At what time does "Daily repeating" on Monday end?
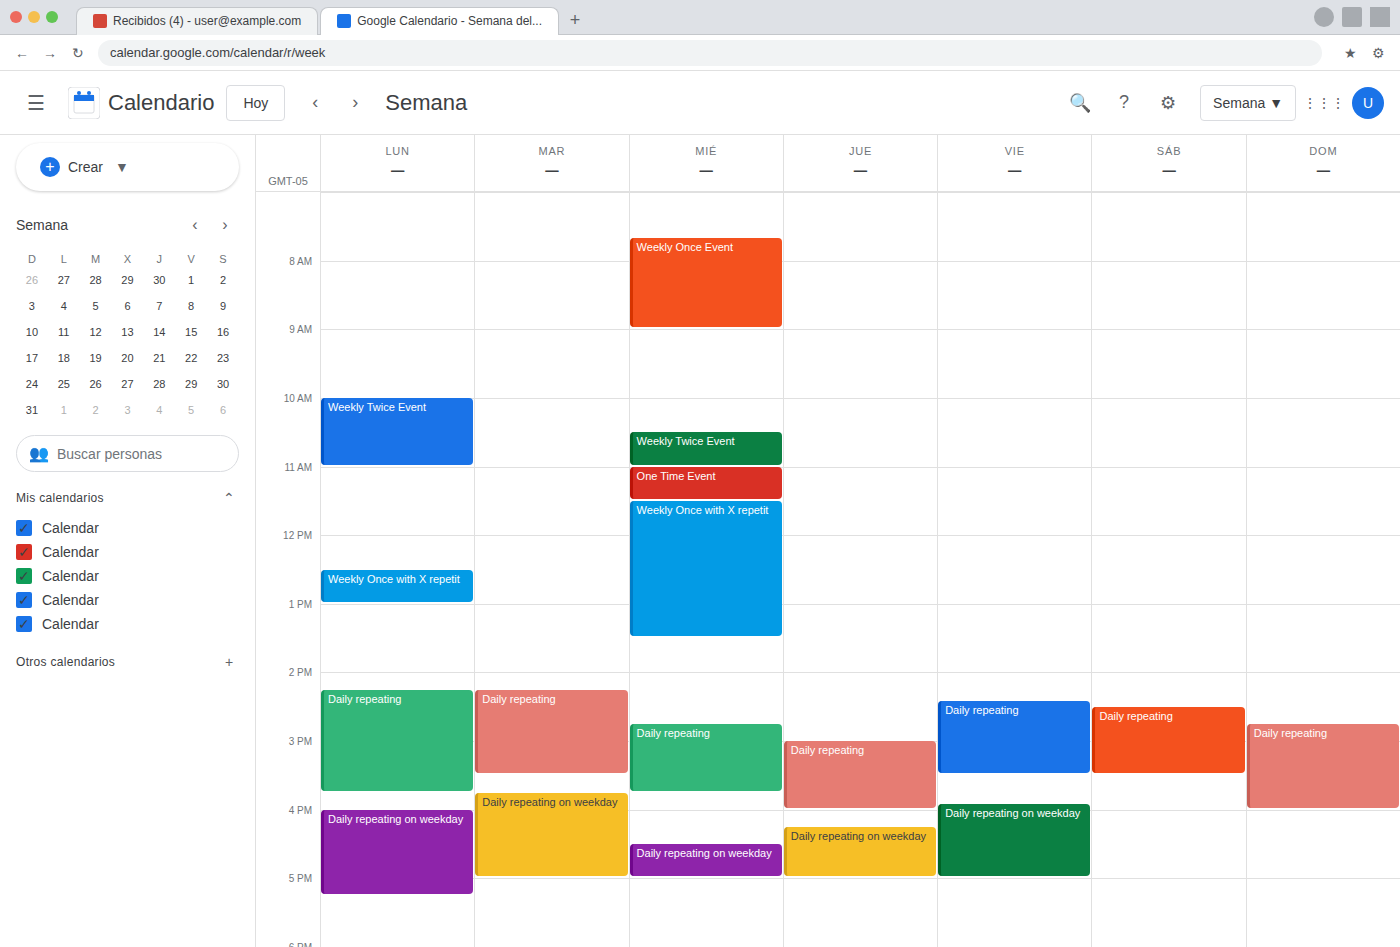
3:45 PM